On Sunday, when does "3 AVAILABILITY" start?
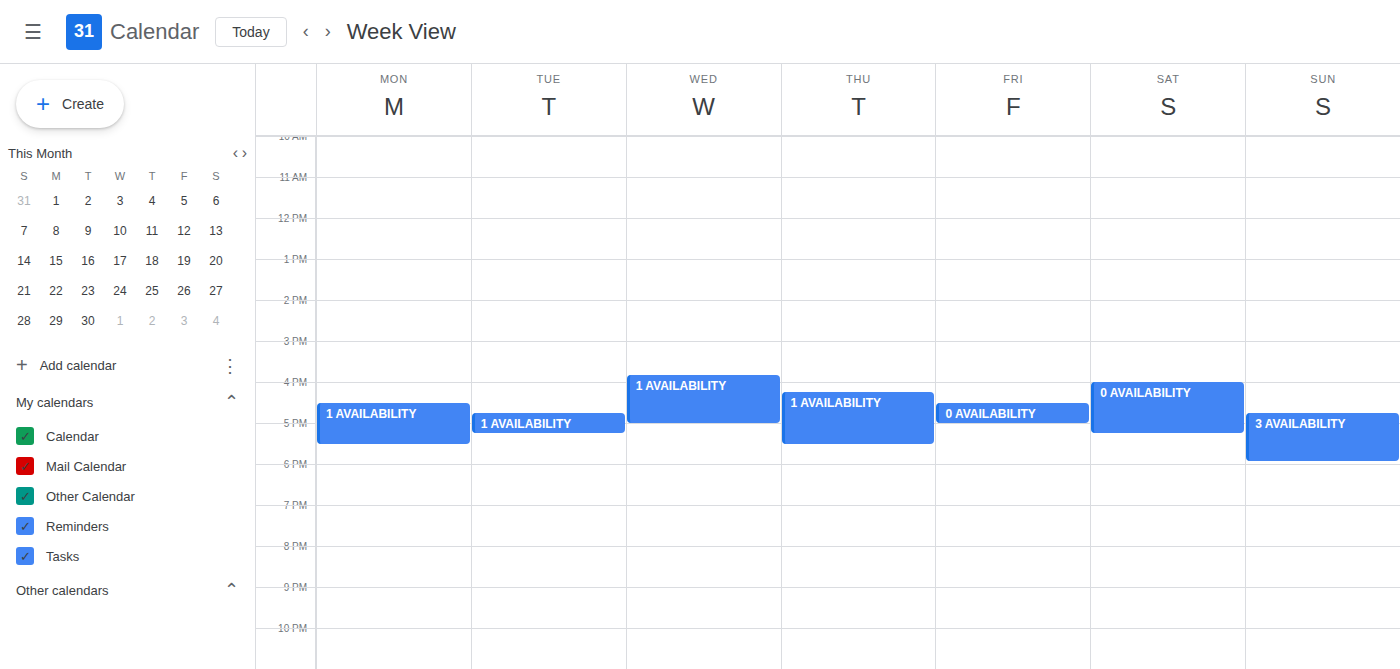
4:45 PM